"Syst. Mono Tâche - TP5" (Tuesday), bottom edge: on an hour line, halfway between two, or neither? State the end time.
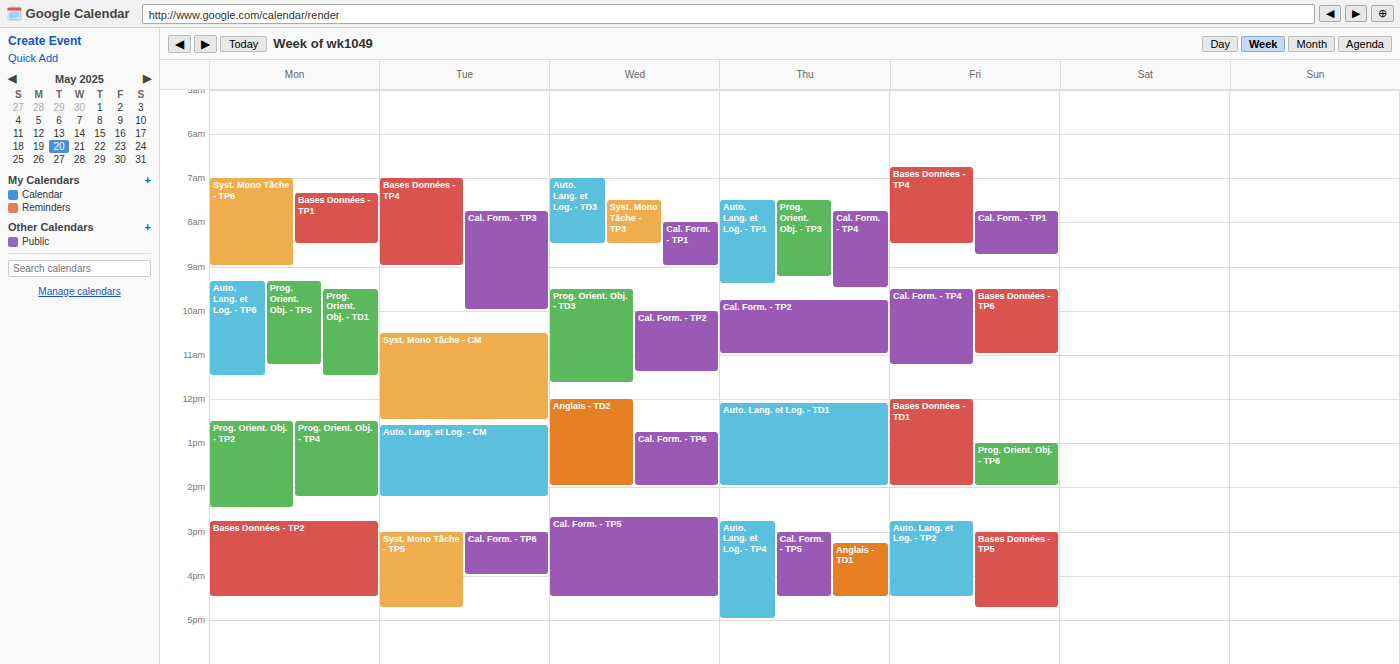
4:45 PM -- neither: three quarters of the way from the 4 PM line to the 5 PM line.